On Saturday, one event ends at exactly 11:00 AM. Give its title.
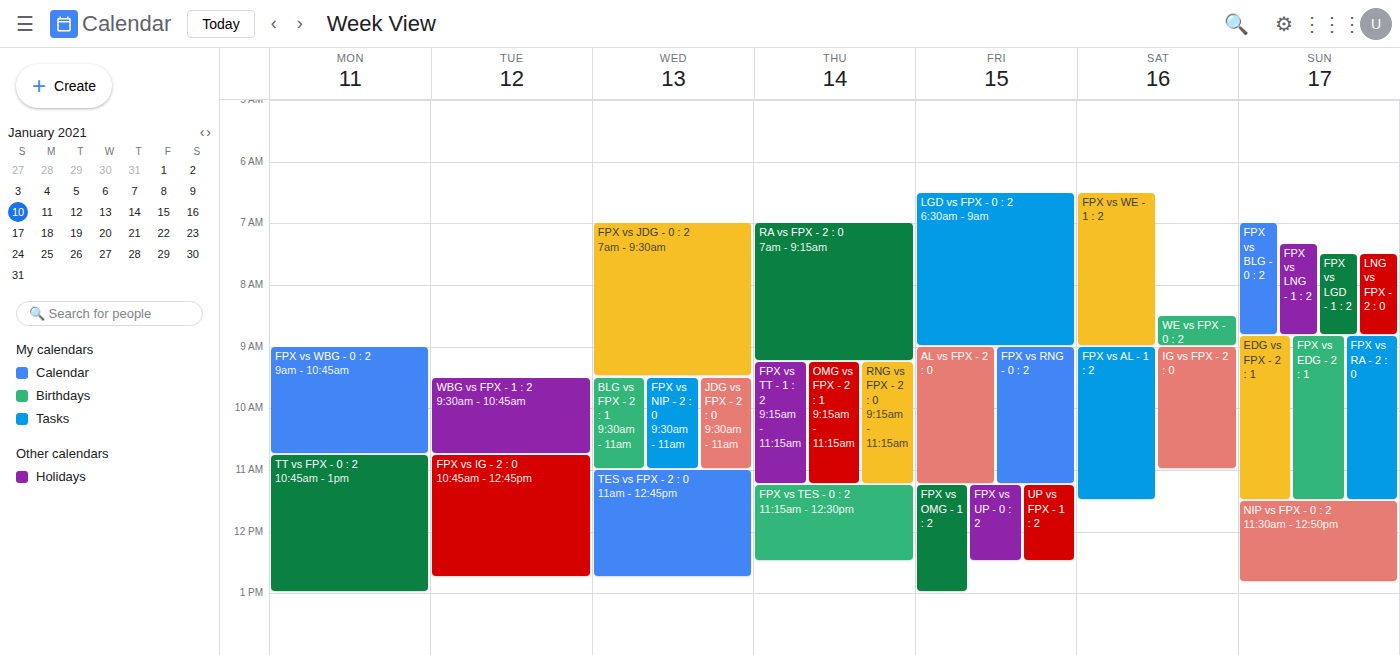
"IG vs FPX - 2 : 0"